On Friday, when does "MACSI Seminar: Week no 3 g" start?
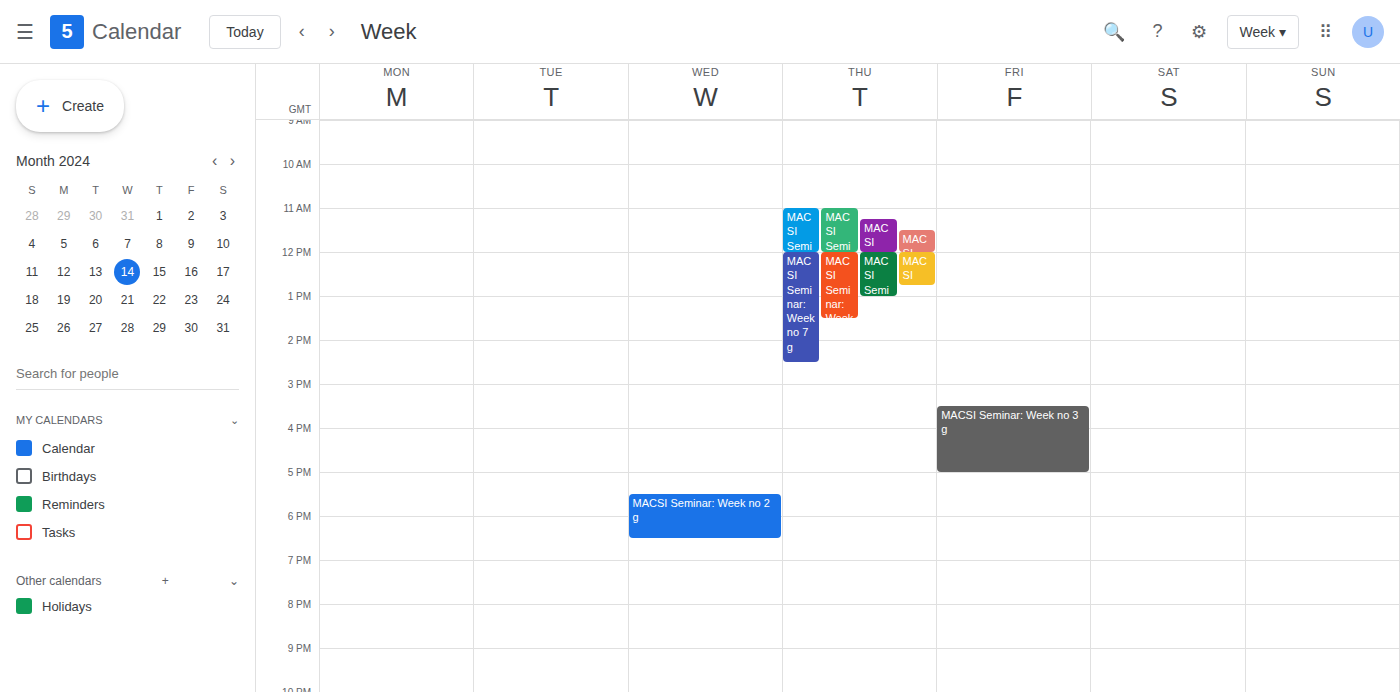
3:30 PM